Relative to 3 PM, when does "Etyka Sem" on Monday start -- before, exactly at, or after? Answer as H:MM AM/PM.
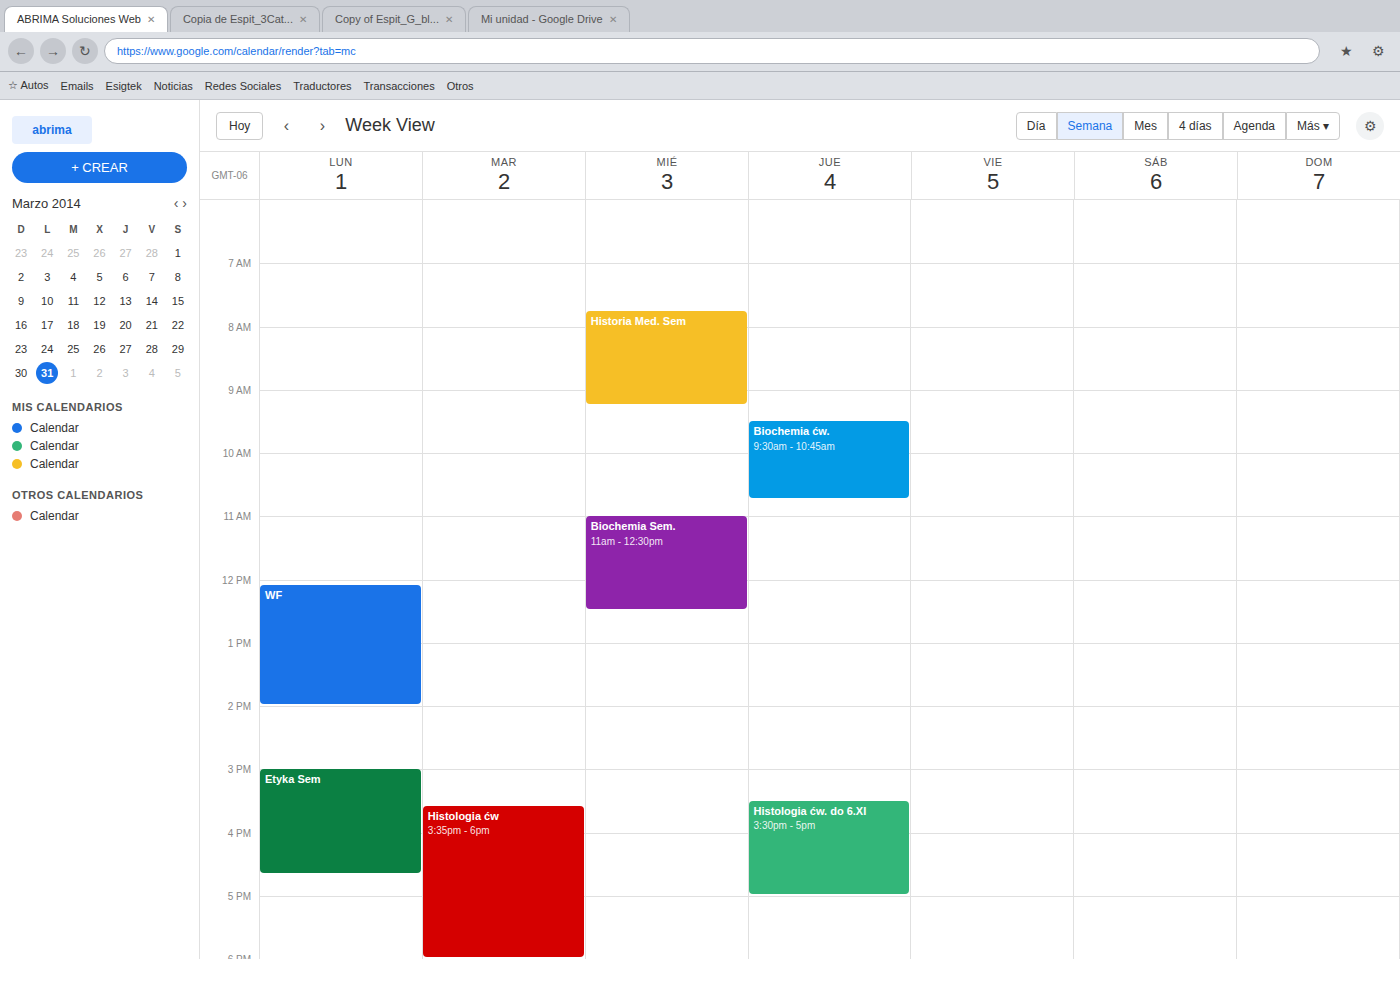
3:00 PM -- exactly at 3 PM, on the 3 PM line.